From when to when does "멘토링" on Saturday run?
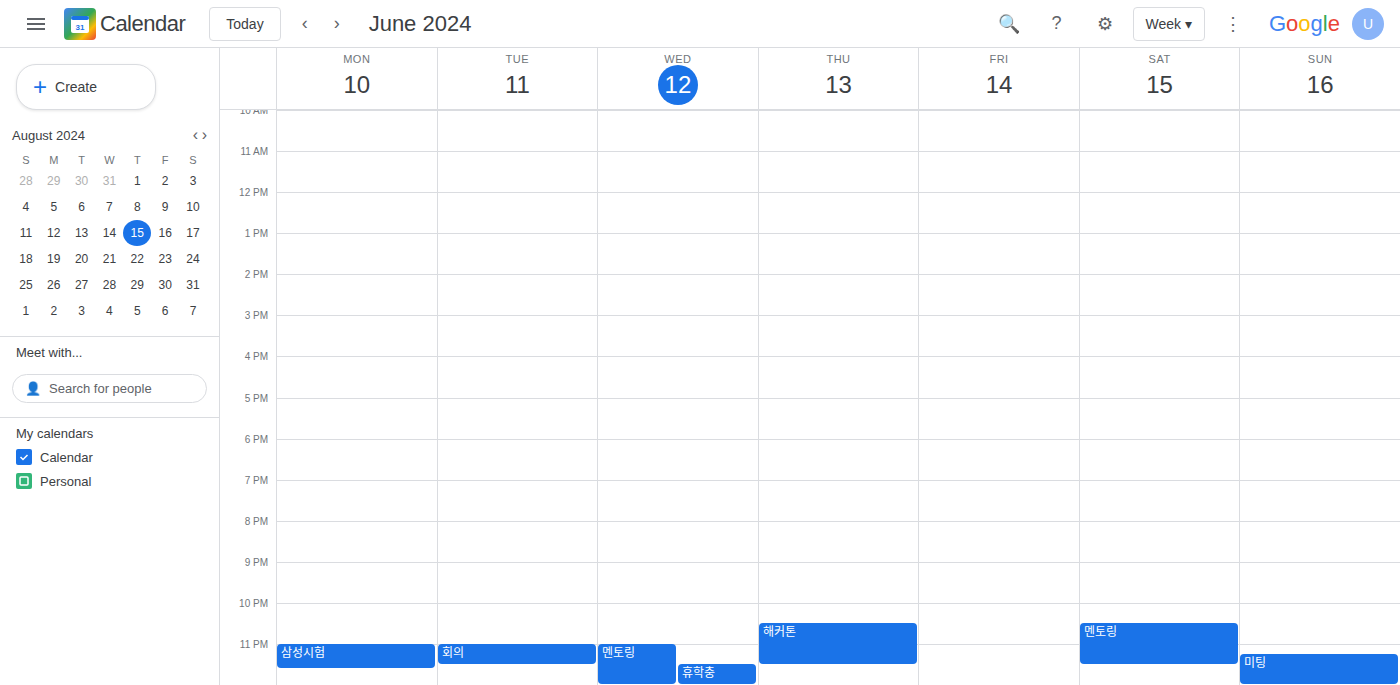
10:30 PM to 11:30 PM